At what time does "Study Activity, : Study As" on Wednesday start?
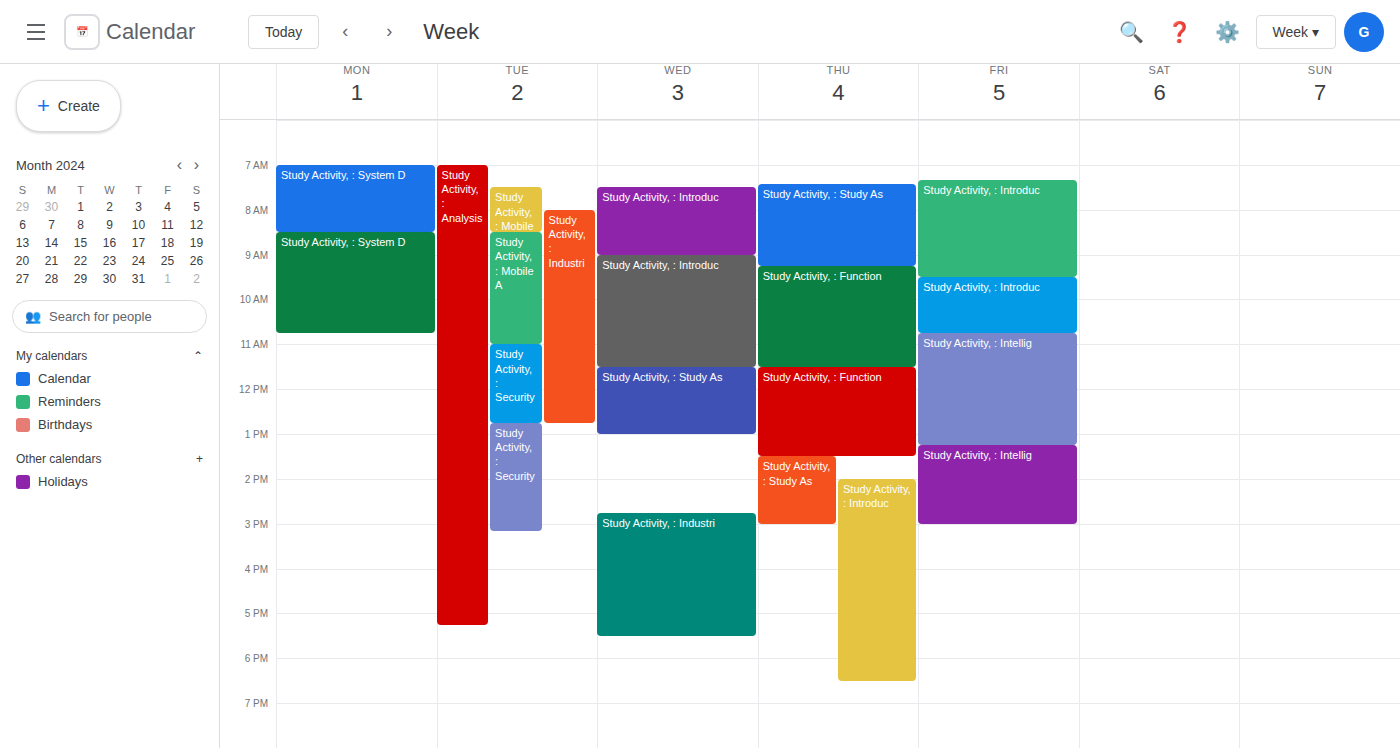
11:30 AM